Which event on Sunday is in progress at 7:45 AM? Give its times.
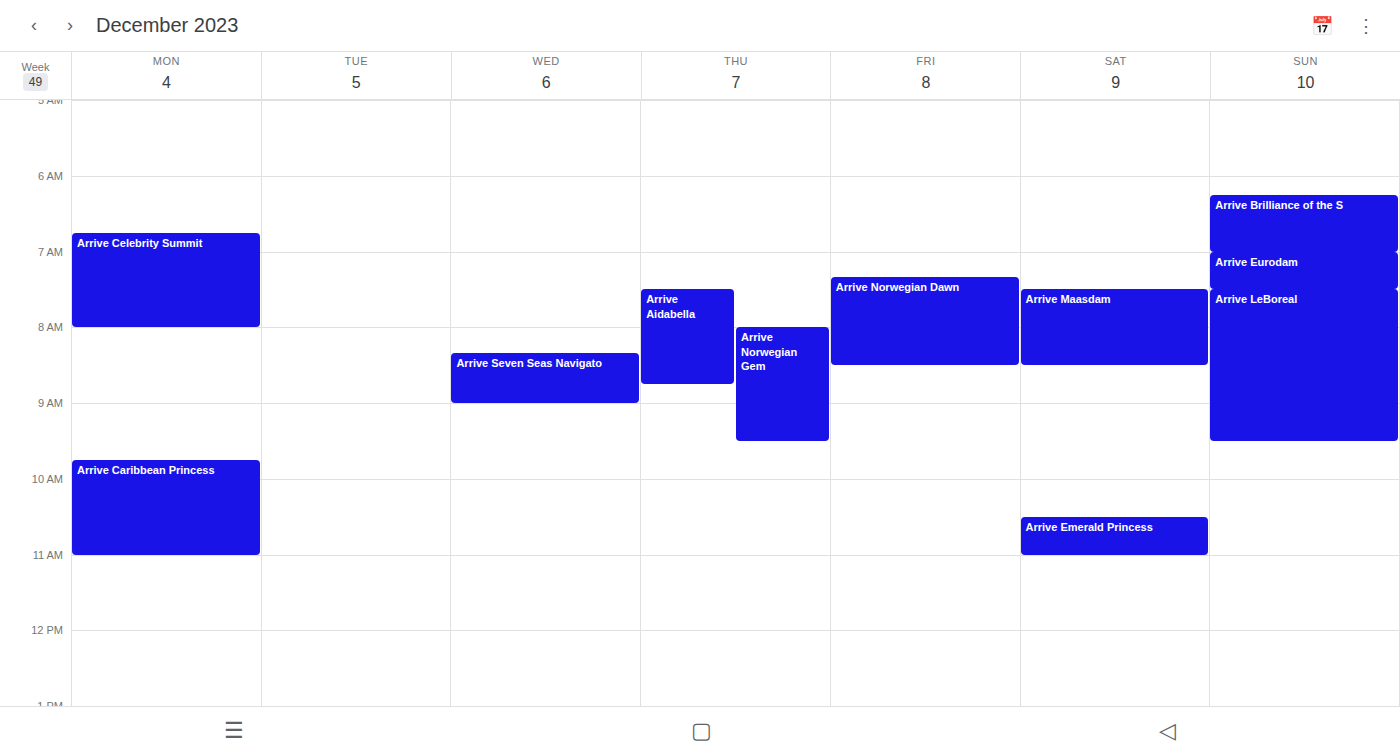
"Arrive LeBoreal", 7:30 AM to 9:30 AM